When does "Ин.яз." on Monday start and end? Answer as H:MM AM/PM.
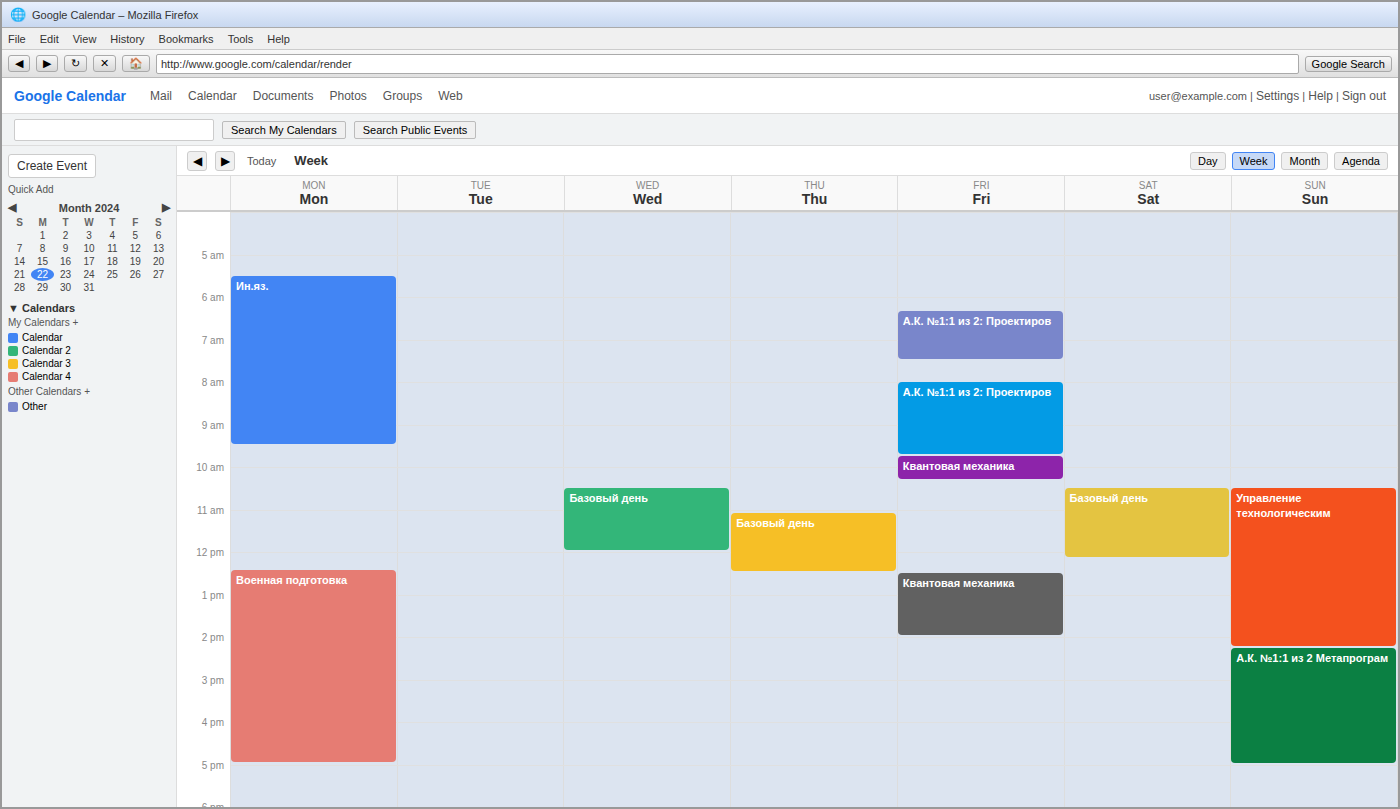
5:30 AM to 9:30 AM